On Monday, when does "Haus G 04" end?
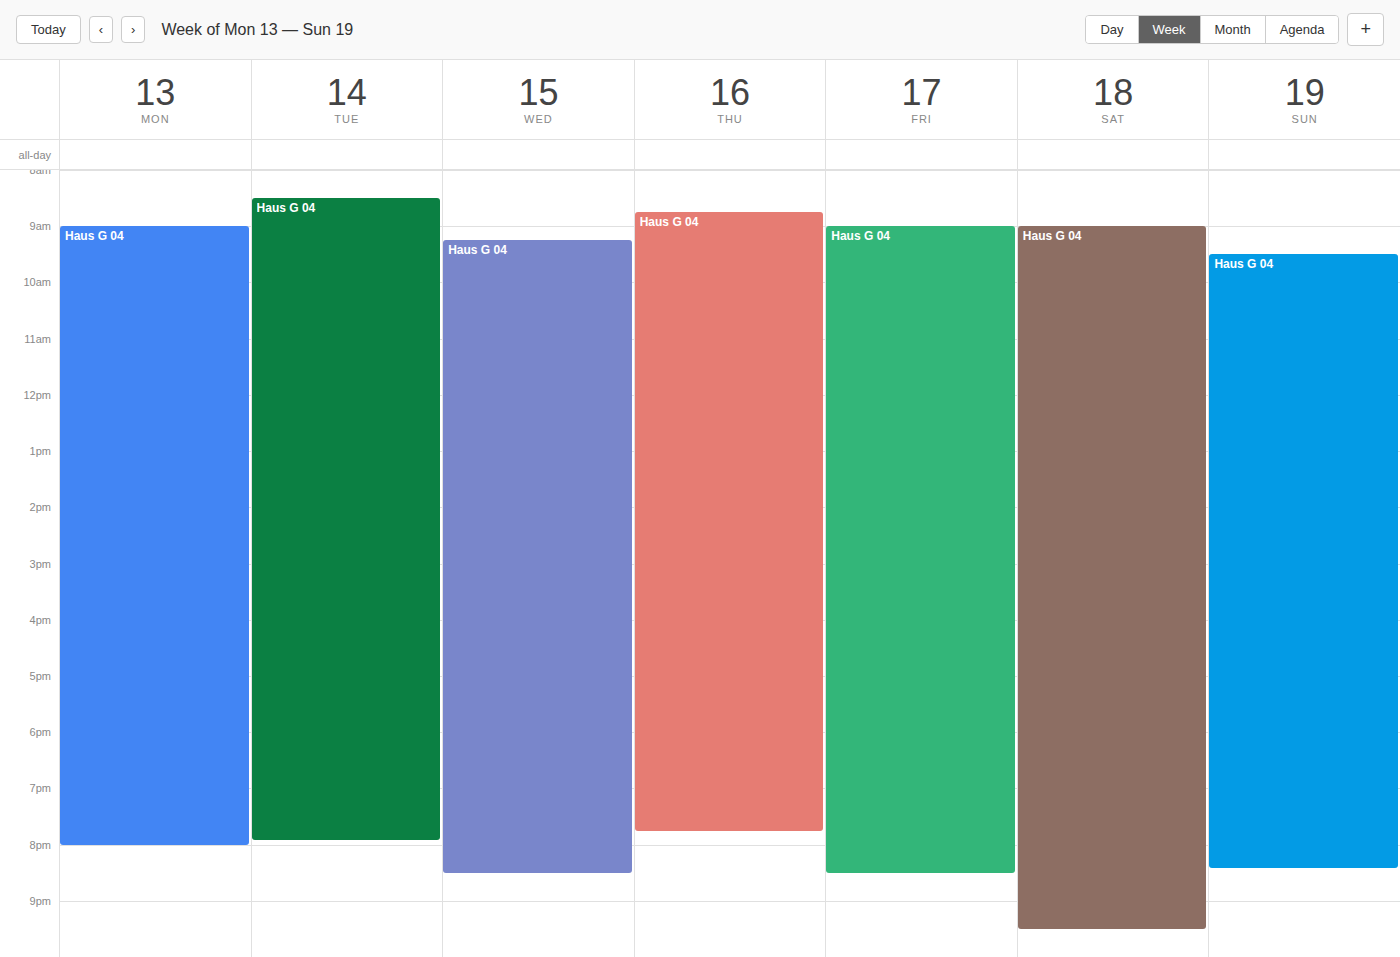
8:00 PM